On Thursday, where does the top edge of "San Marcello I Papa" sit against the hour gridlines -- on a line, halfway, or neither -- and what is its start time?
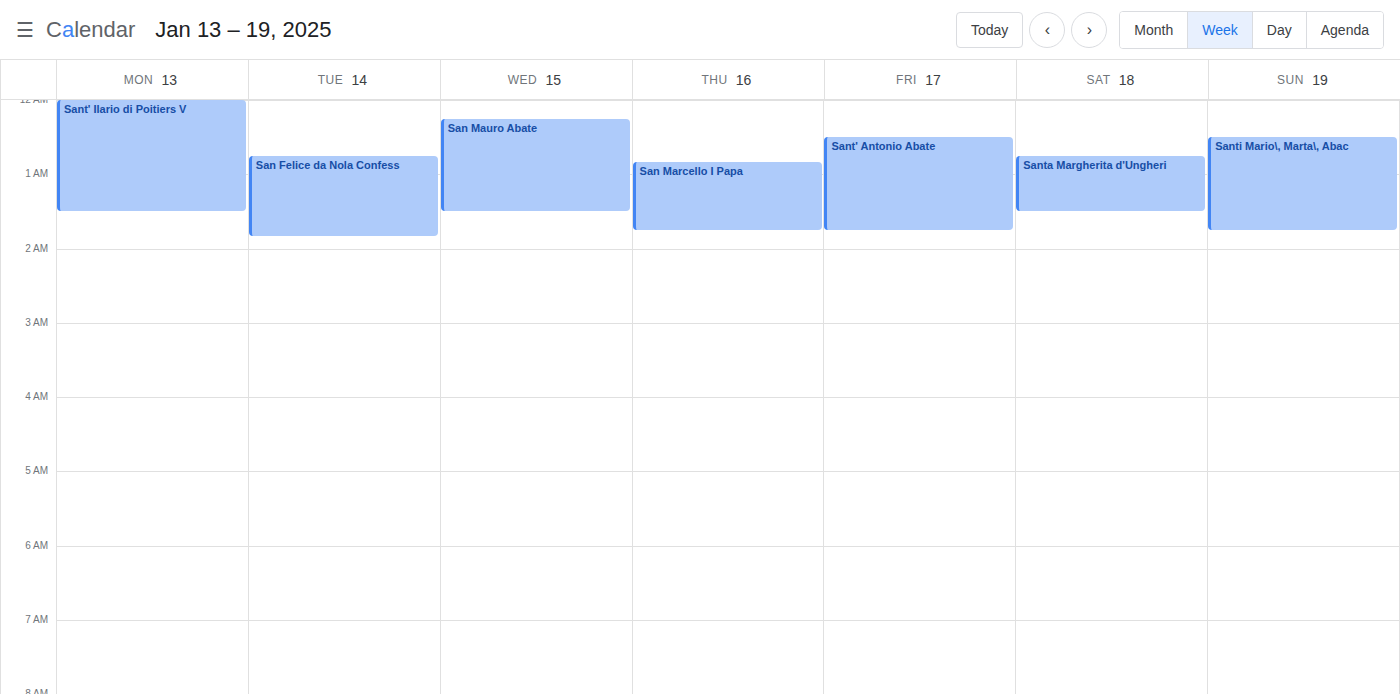
12:50 AM -- neither: 50 minutes below the 12 AM line and 10 minutes above the 1 AM line.